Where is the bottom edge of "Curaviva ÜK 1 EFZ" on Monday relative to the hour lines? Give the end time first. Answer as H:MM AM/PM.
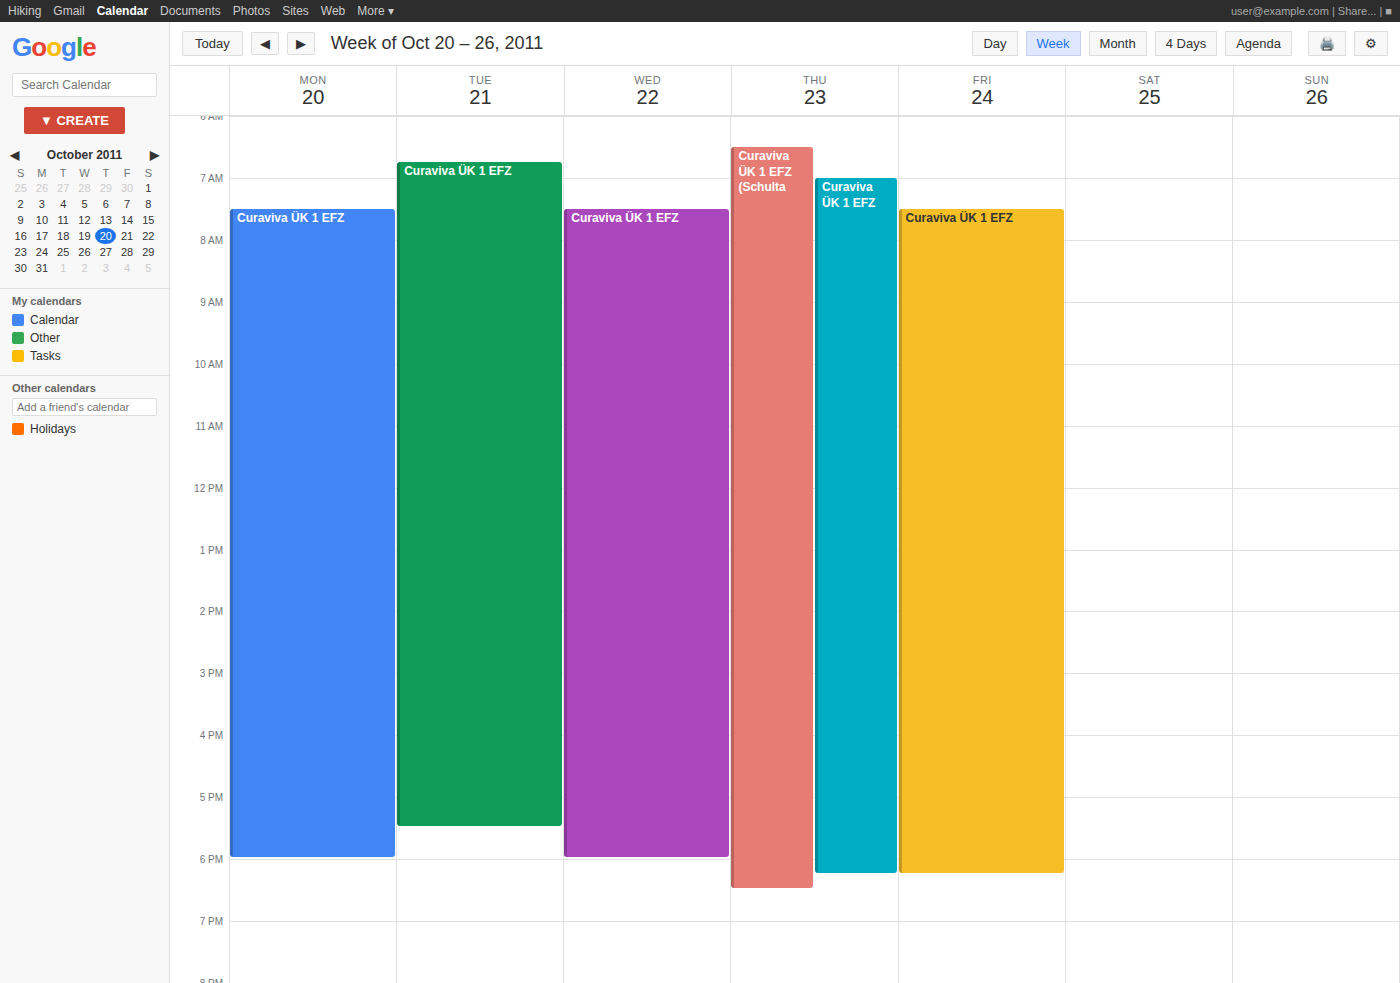
6:00 PM -- exactly on the 6 PM line.